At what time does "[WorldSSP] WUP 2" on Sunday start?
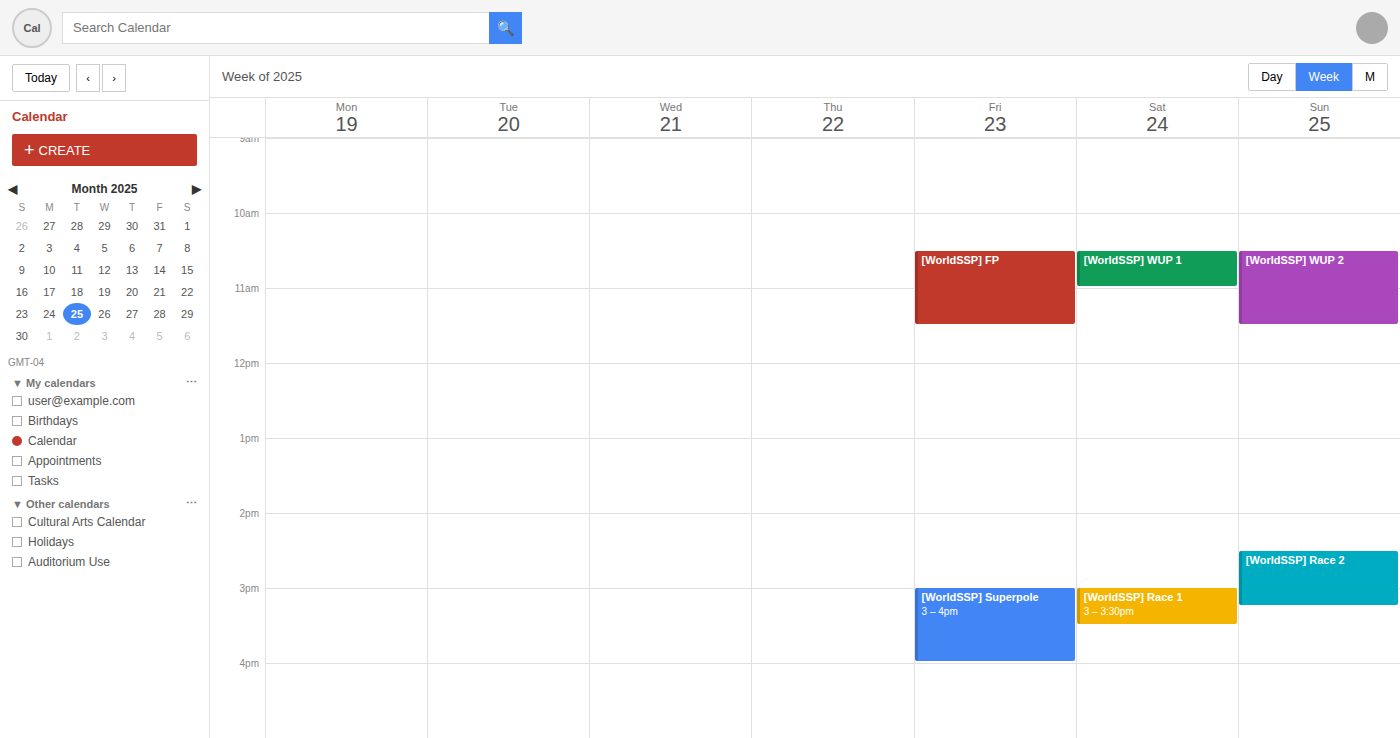
10:30 AM